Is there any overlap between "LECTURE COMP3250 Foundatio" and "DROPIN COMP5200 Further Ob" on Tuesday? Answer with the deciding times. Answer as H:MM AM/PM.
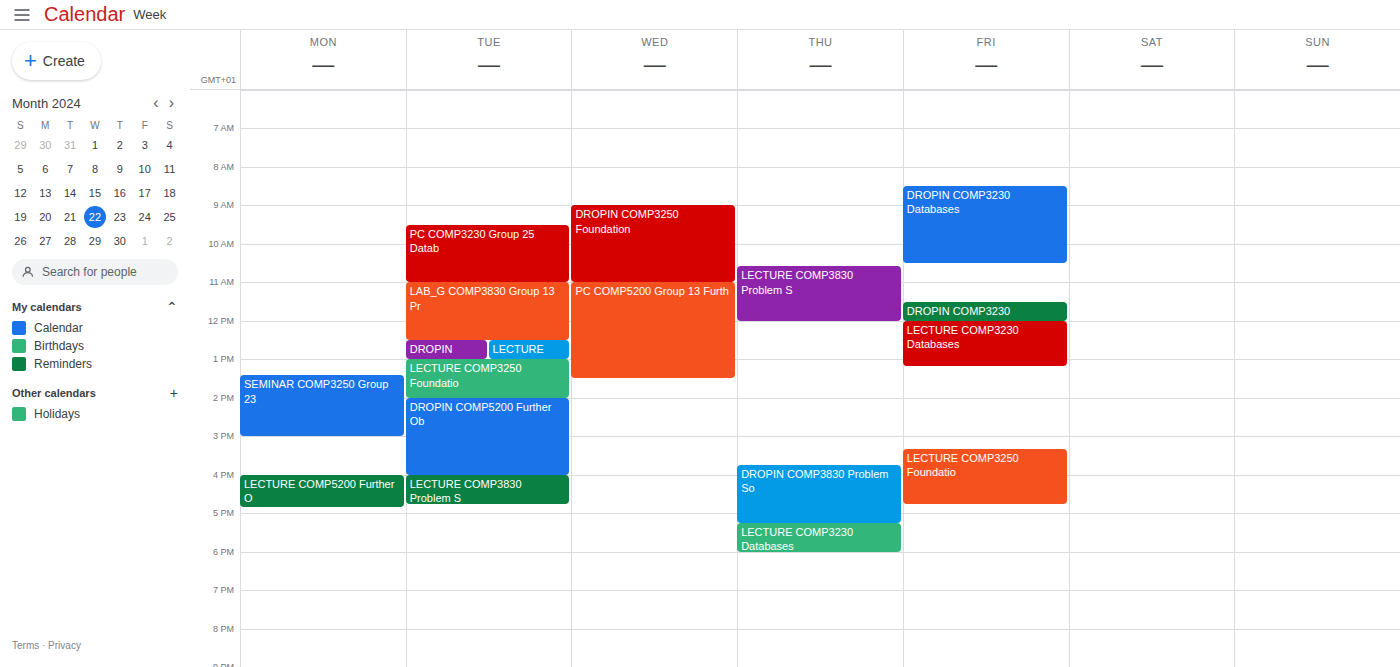
"LECTURE COMP3250 Foundatio" ends at 2:00 PM, exactly when "DROPIN COMP5200 Further Ob" starts -- they touch but do not overlap.